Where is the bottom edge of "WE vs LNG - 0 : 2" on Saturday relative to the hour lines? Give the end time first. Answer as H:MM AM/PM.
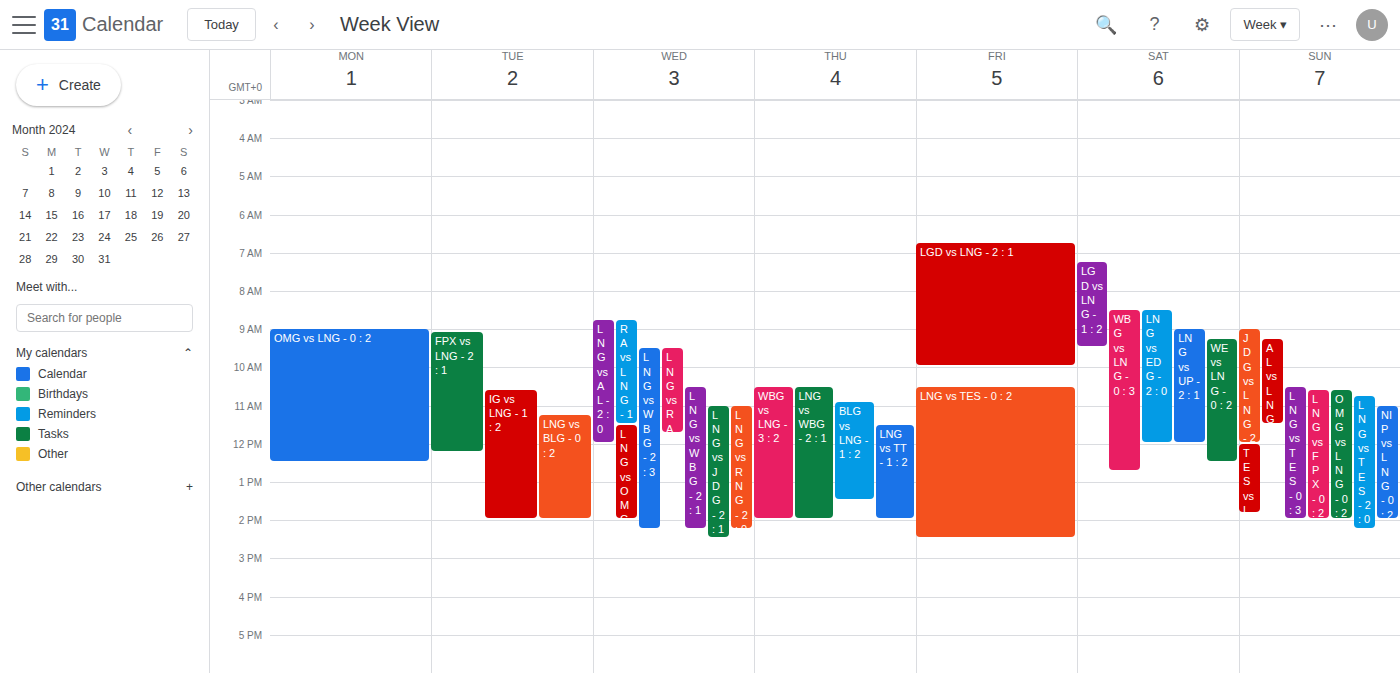
12:30 PM -- halfway between the 12 PM and 1 PM lines.